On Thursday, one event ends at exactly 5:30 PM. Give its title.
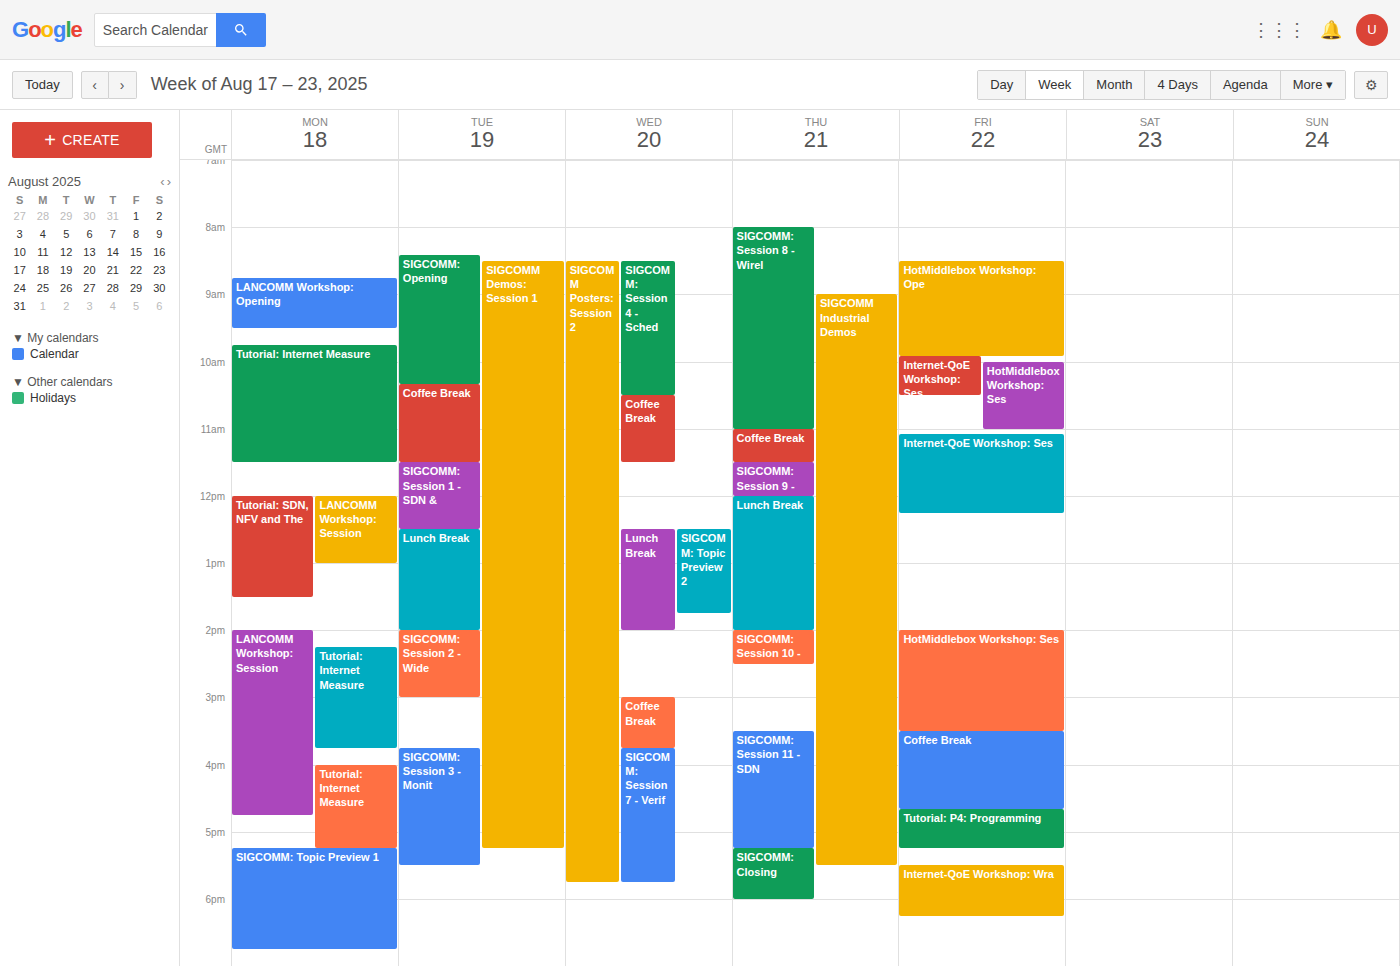
"SIGCOMM Industrial Demos"